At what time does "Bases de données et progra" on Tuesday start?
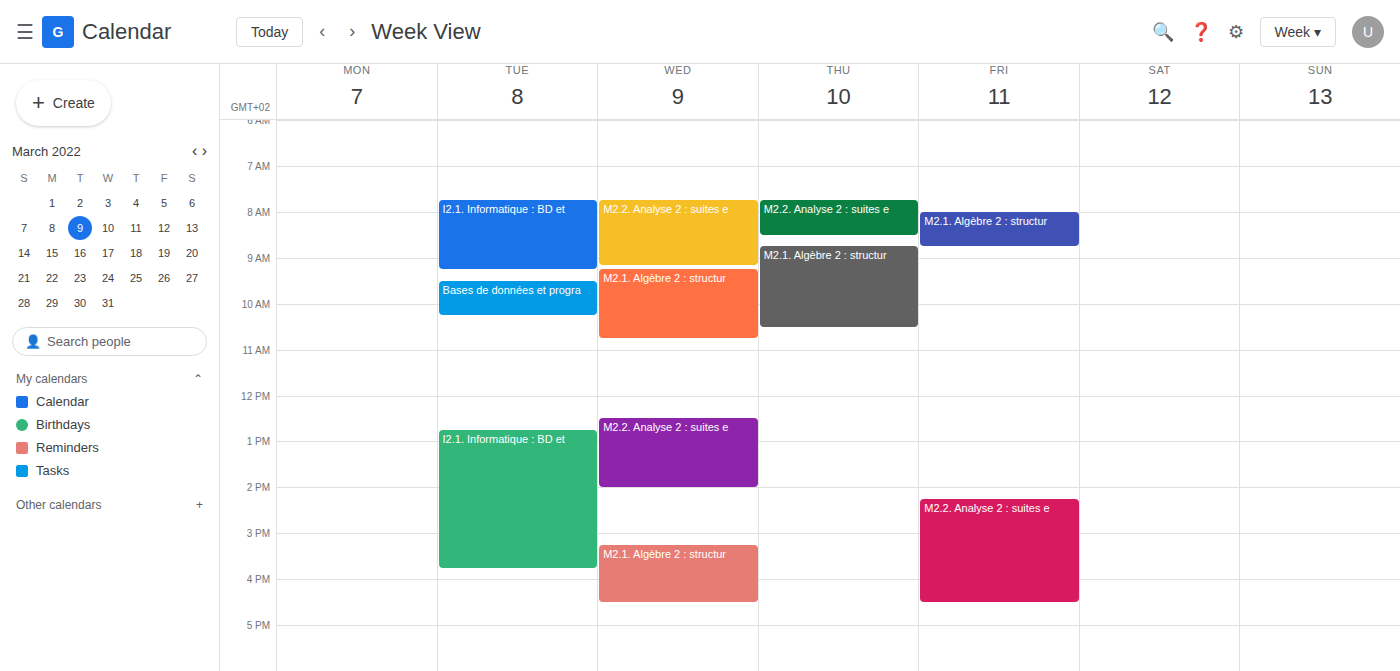
9:30 AM